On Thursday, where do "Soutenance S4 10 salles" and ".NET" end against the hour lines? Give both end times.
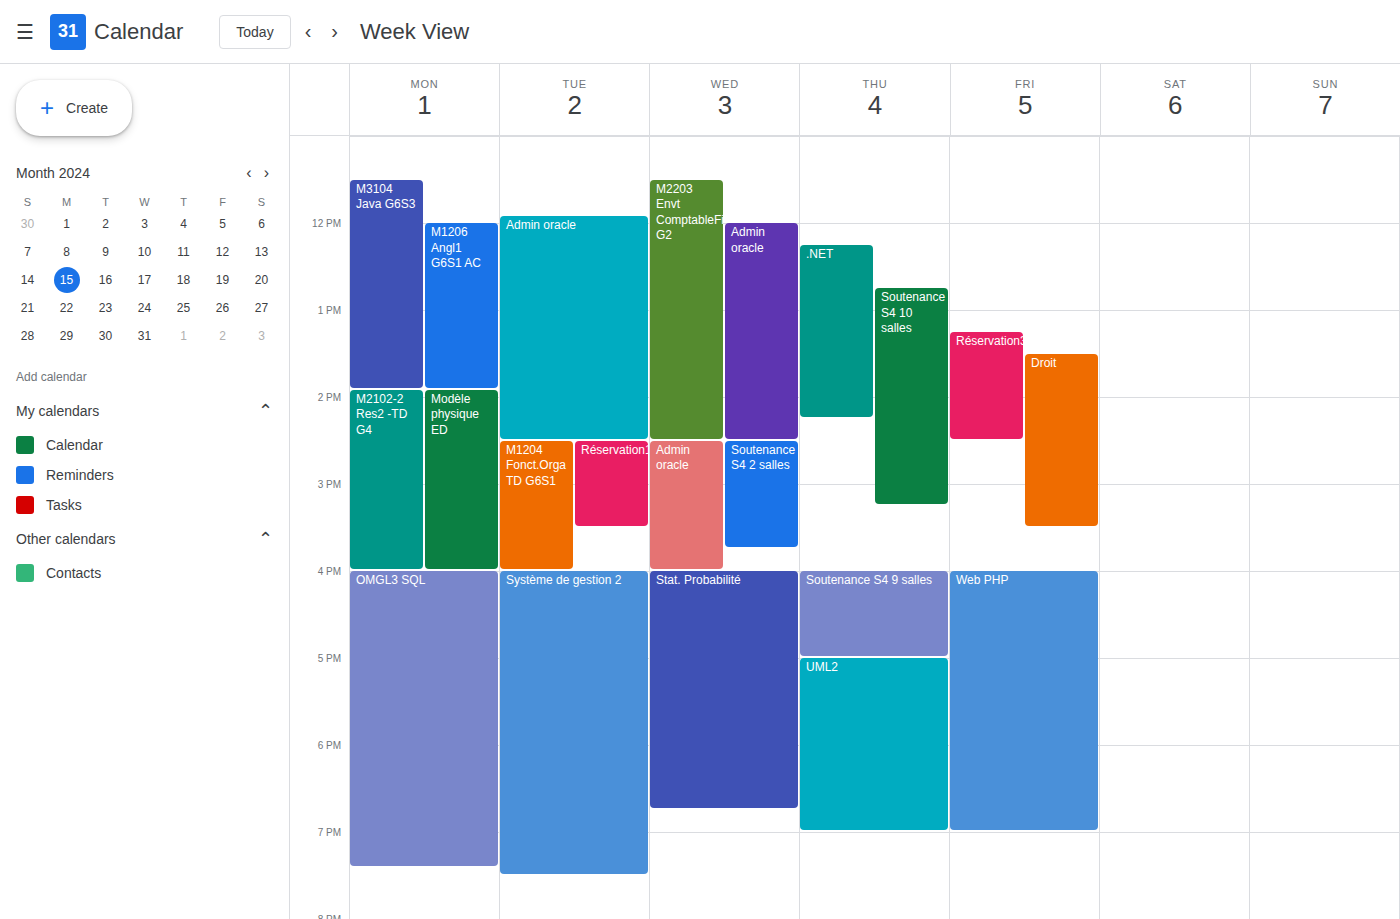
"Soutenance S4 10 salles": 3:15 PM, neither: a quarter of the way from the 3 PM line to the 4 PM line. ".NET": 2:15 PM, neither: a quarter of the way from the 2 PM line to the 3 PM line.